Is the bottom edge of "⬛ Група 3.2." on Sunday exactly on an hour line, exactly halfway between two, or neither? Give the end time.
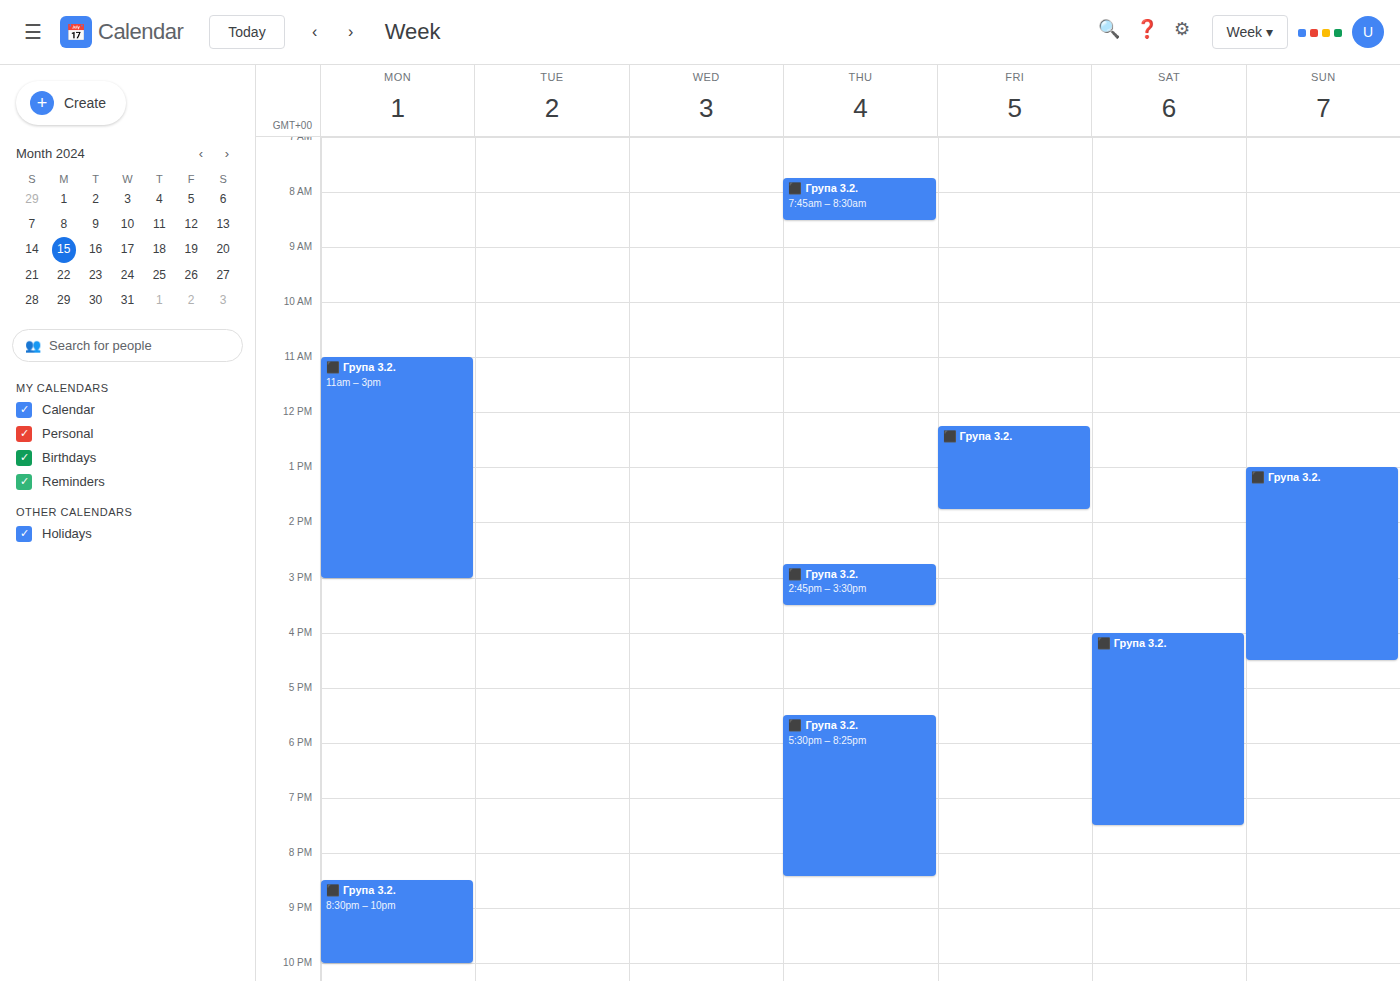
4:30 PM -- halfway between the 4 PM and 5 PM lines.